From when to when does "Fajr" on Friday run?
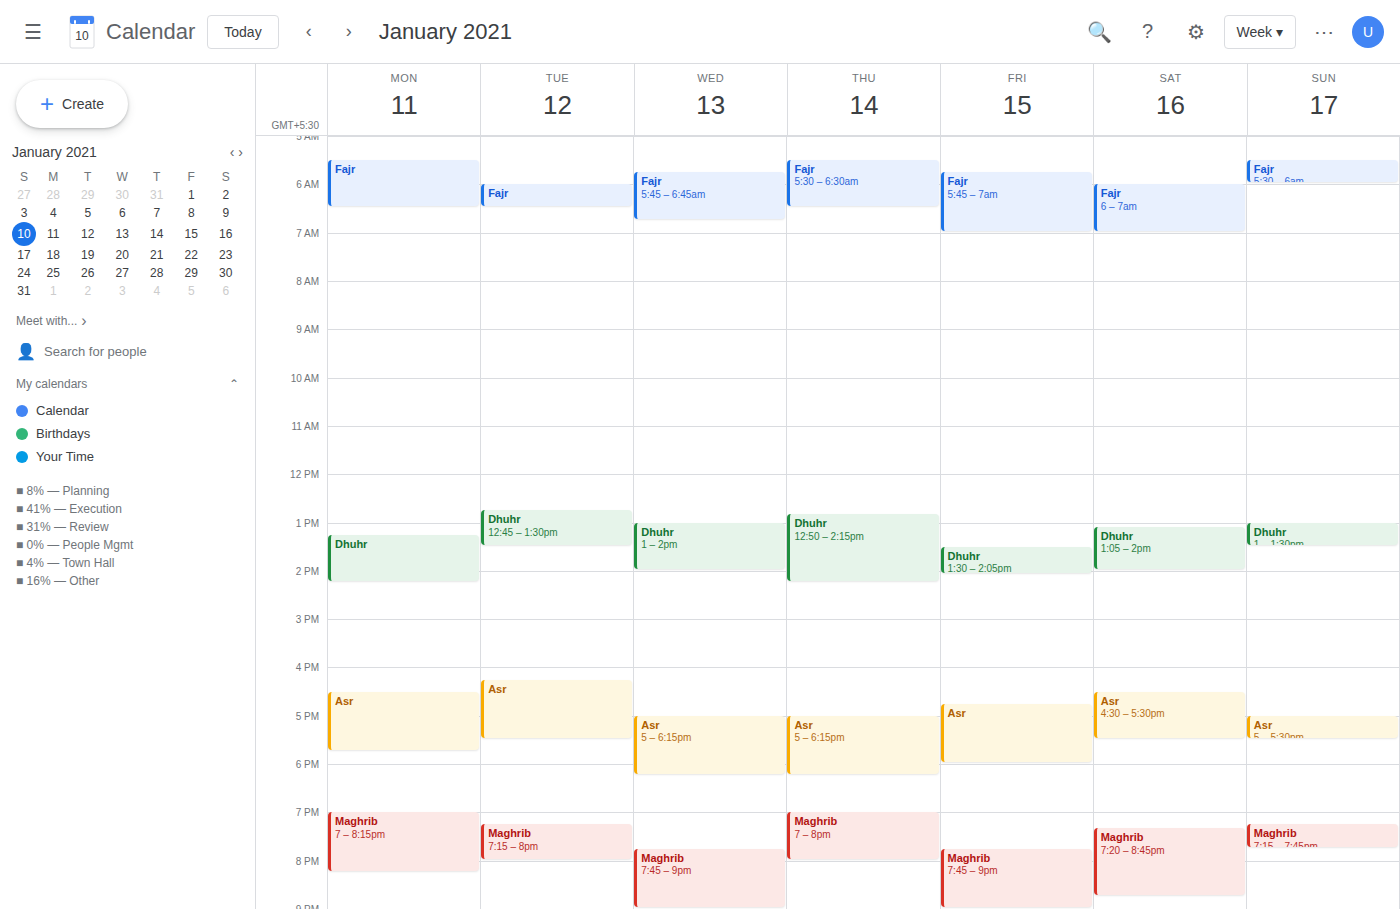
5:45 AM to 7:00 AM